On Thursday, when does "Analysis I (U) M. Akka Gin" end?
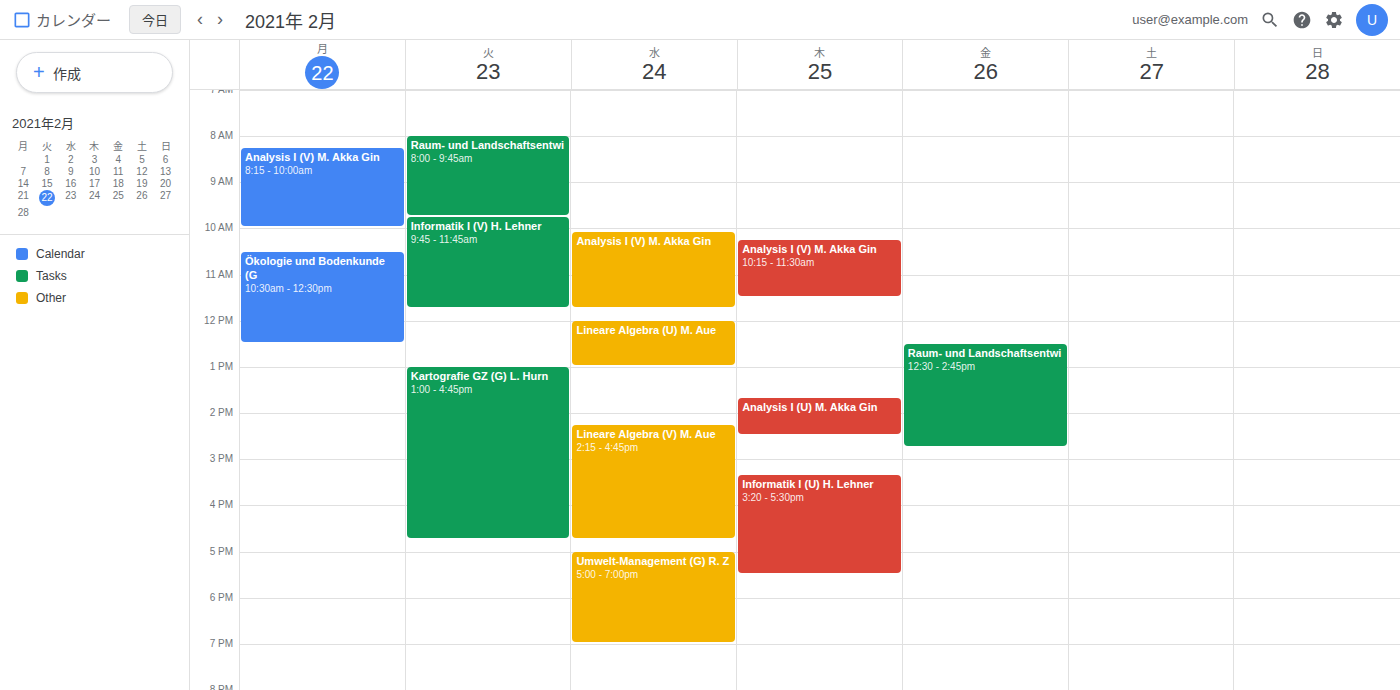
2:30 PM